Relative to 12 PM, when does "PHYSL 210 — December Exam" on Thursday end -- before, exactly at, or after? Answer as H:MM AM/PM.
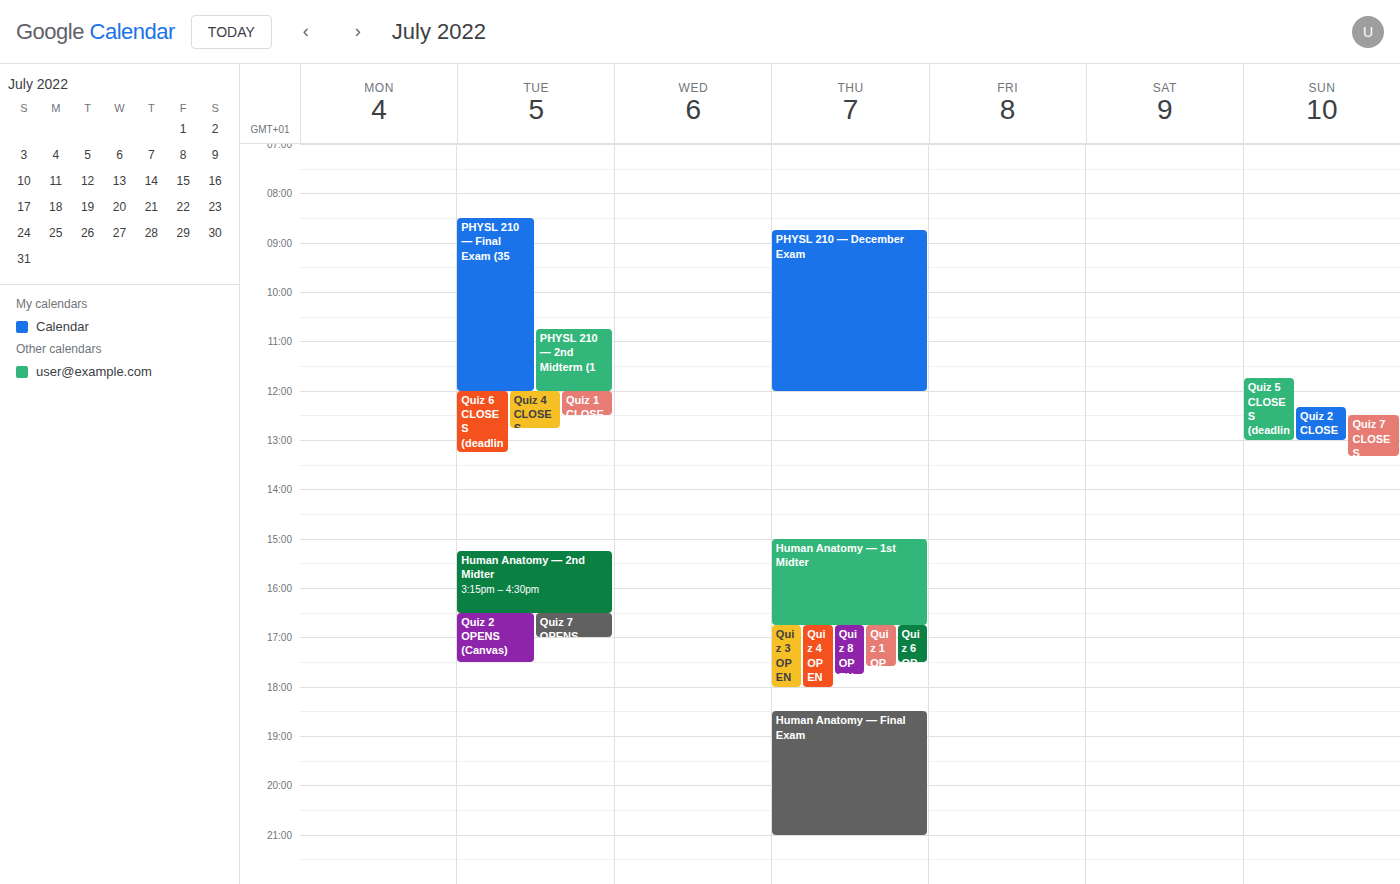
12:00 PM -- exactly at 12 PM, on the 12 PM line.